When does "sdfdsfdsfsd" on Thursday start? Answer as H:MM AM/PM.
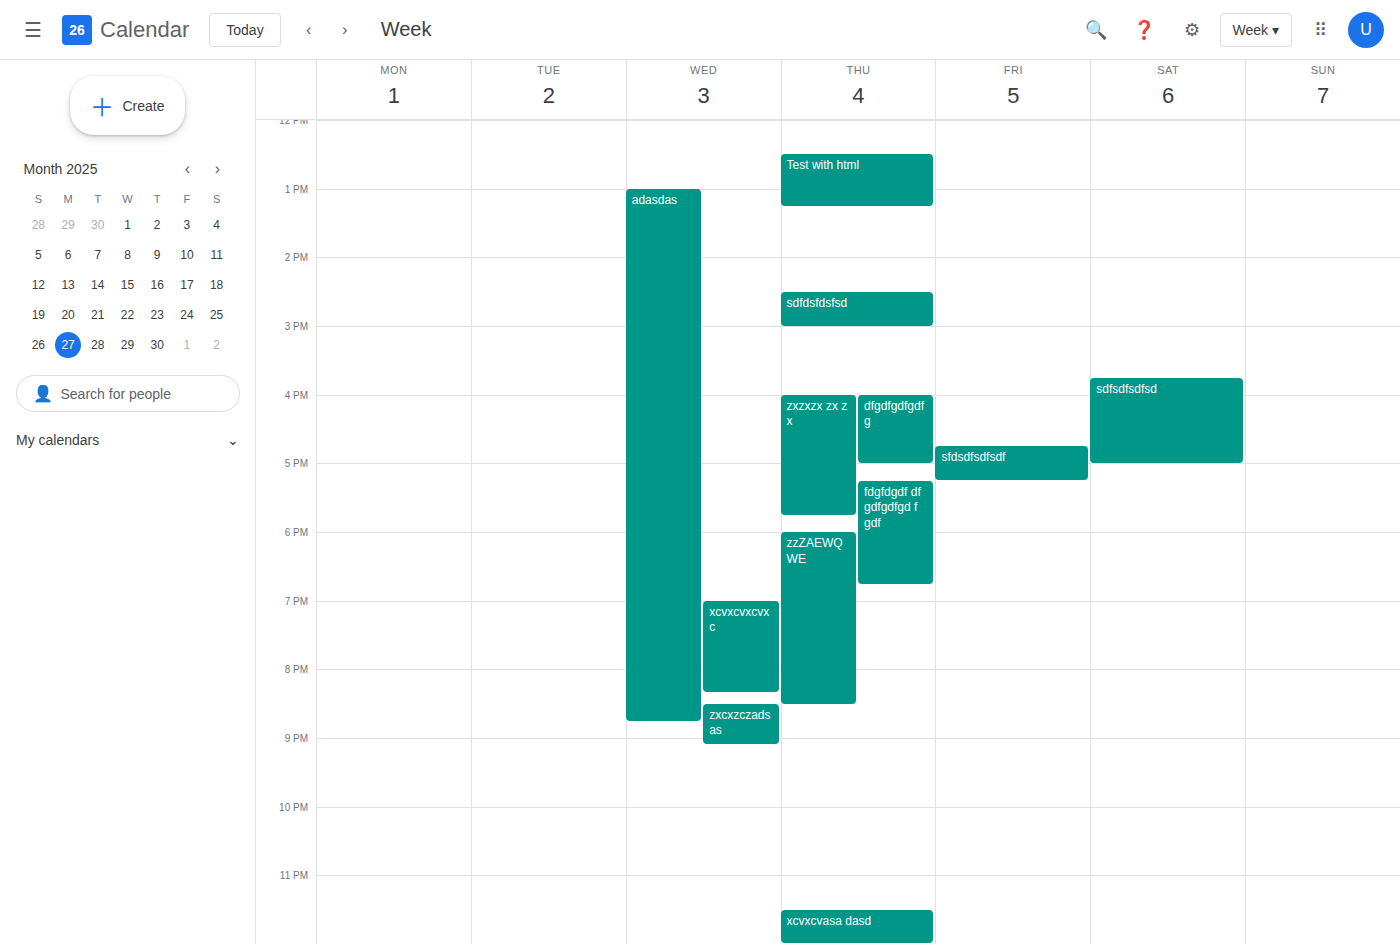
2:30 PM